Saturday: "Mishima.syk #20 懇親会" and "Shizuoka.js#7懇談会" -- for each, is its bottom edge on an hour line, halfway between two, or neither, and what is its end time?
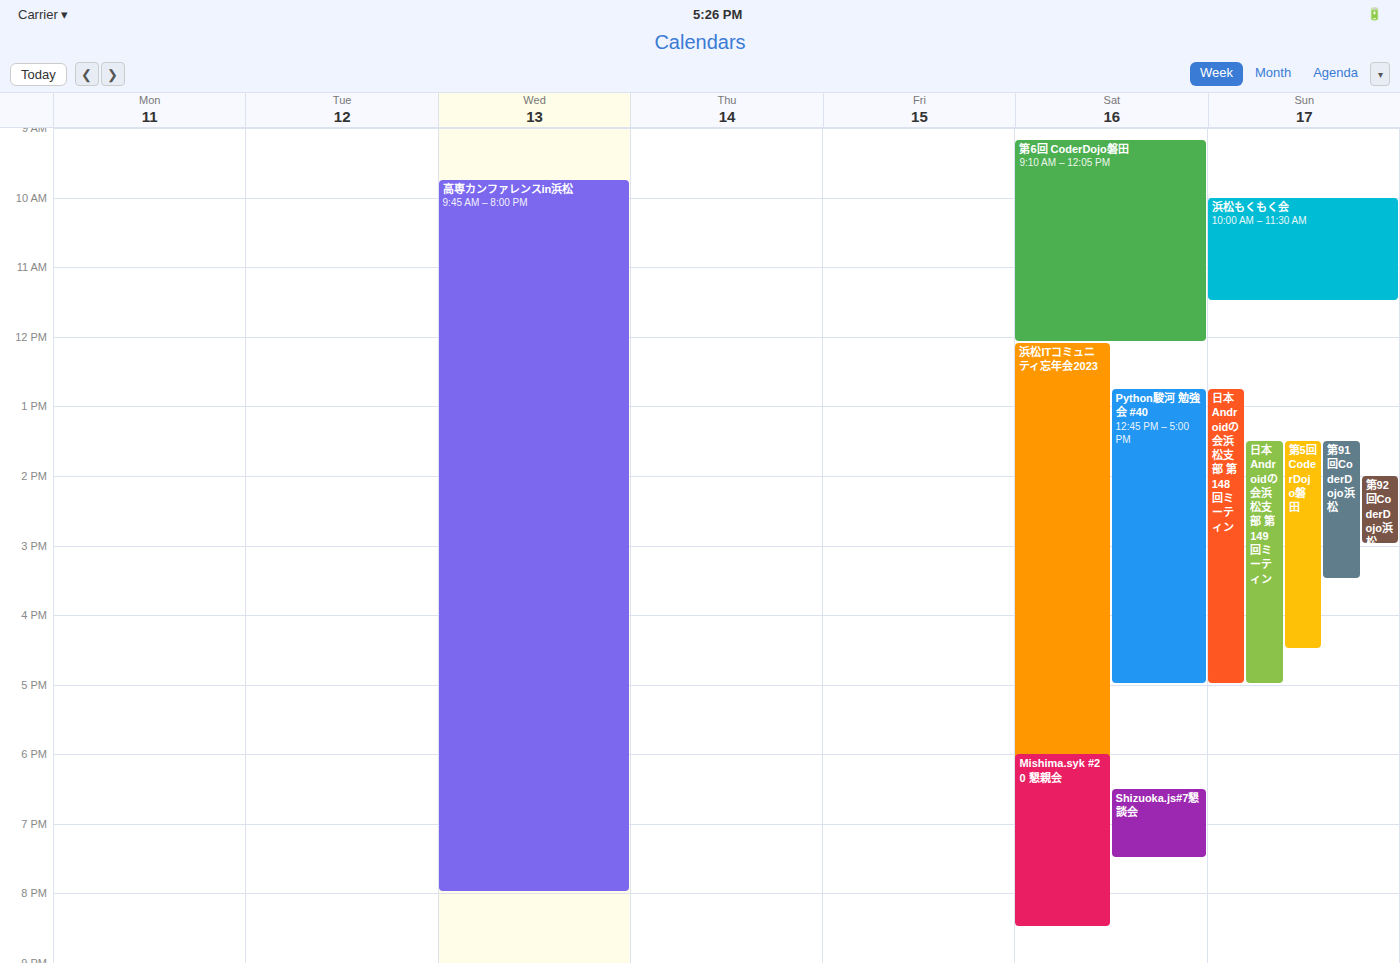
"Mishima.syk #20 懇親会": 8:30 PM, halfway between the 8 PM and 9 PM lines. "Shizuoka.js#7懇談会": 7:30 PM, halfway between the 7 PM and 8 PM lines.